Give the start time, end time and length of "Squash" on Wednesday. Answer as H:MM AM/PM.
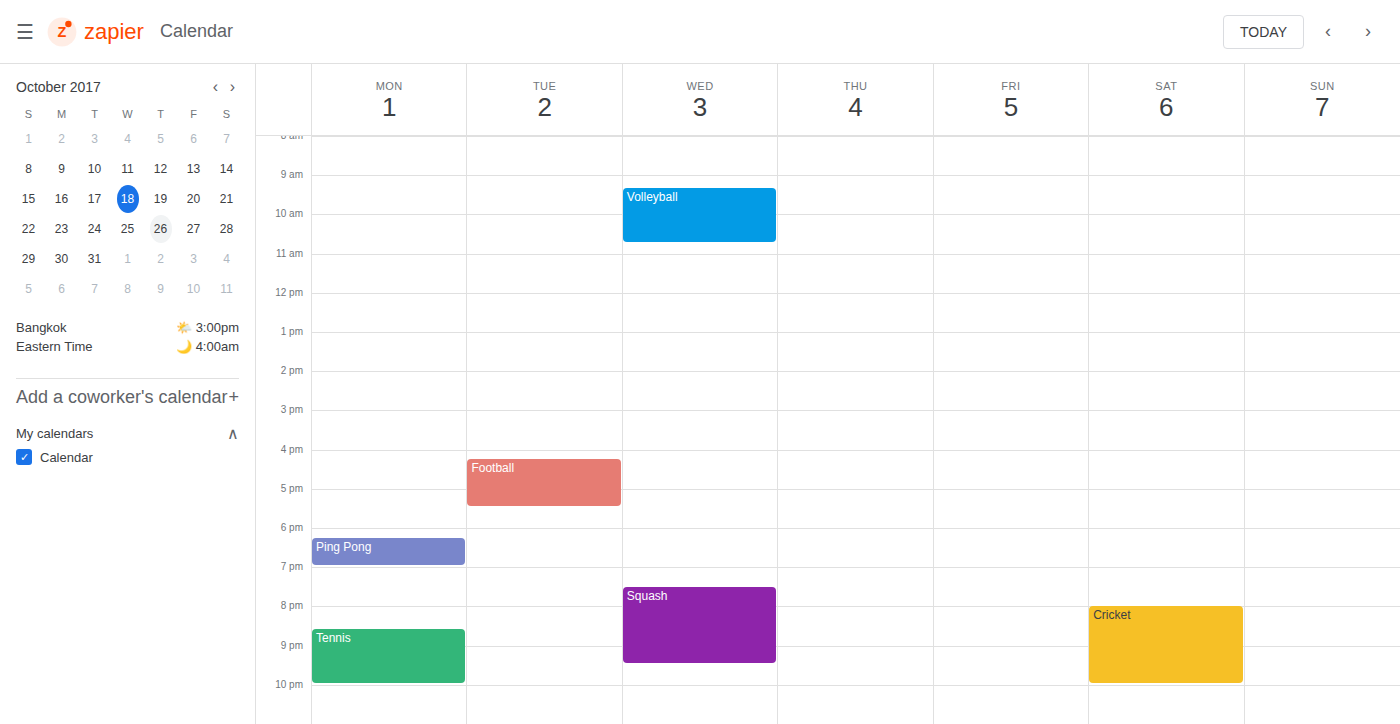
7:30 PM to 9:30 PM, 2 hours